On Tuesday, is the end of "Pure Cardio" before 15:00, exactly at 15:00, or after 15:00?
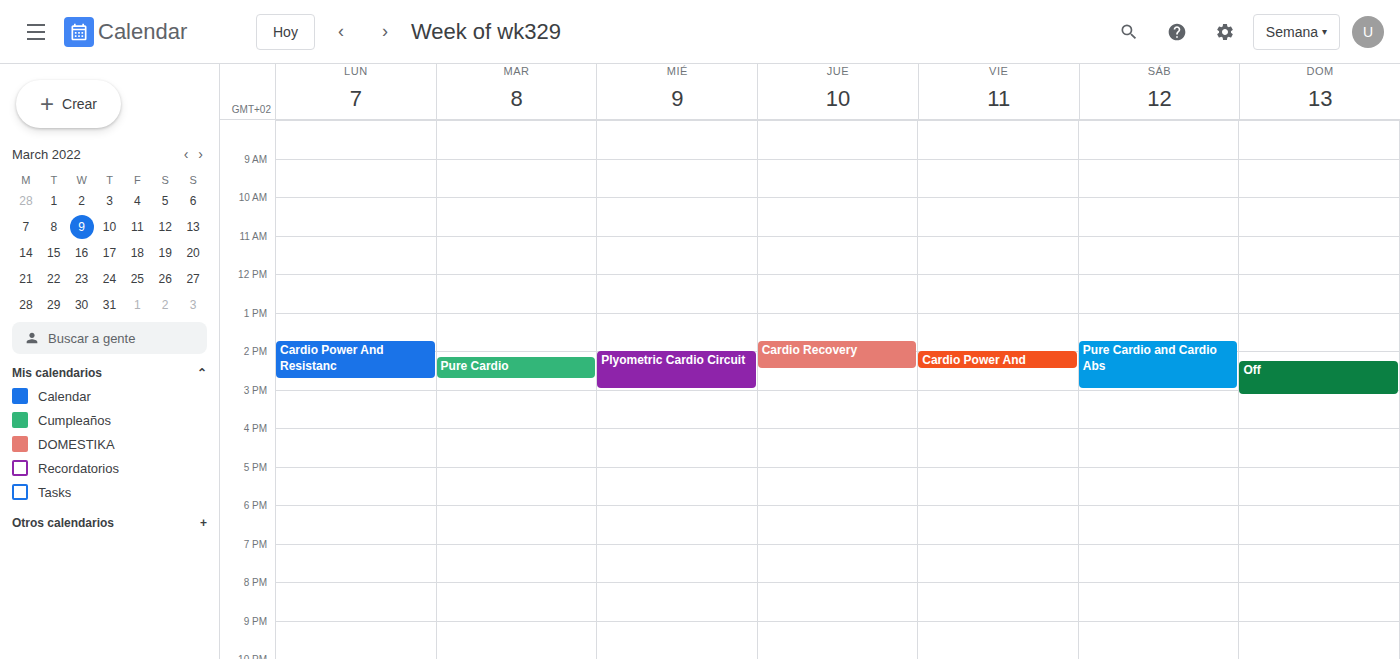
14:45 -- before 15:00, 15 minutes above the 15:00 line.